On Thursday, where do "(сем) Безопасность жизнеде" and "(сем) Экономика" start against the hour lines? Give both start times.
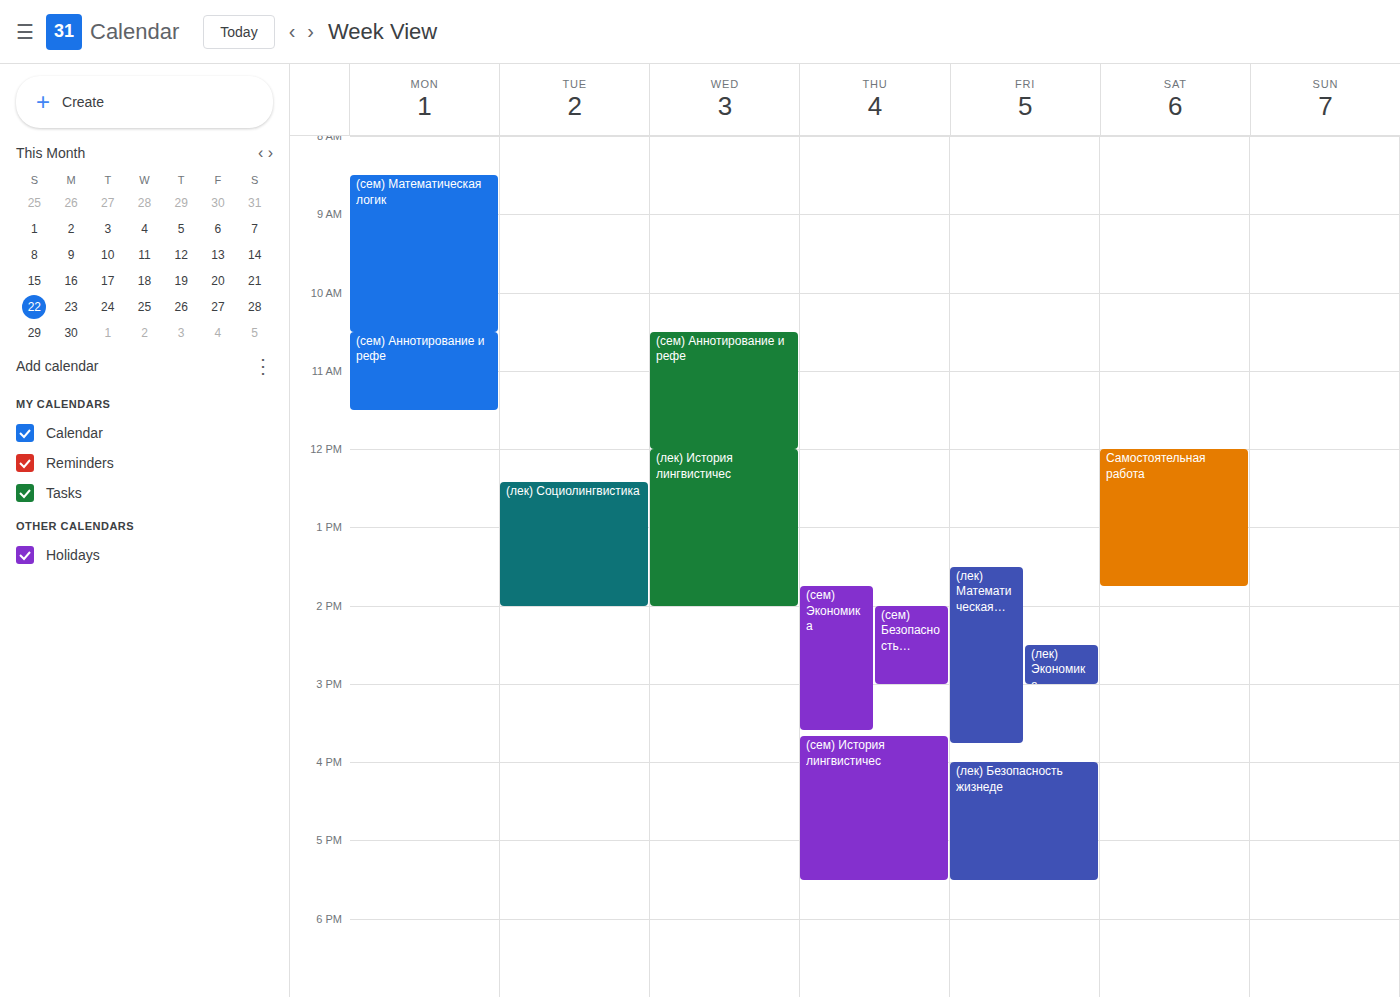
"(сем) Безопасность жизнеде": 2:00 PM, exactly on the 2 PM line. "(сем) Экономика": 1:45 PM, neither: three quarters of the way from the 1 PM line to the 2 PM line.